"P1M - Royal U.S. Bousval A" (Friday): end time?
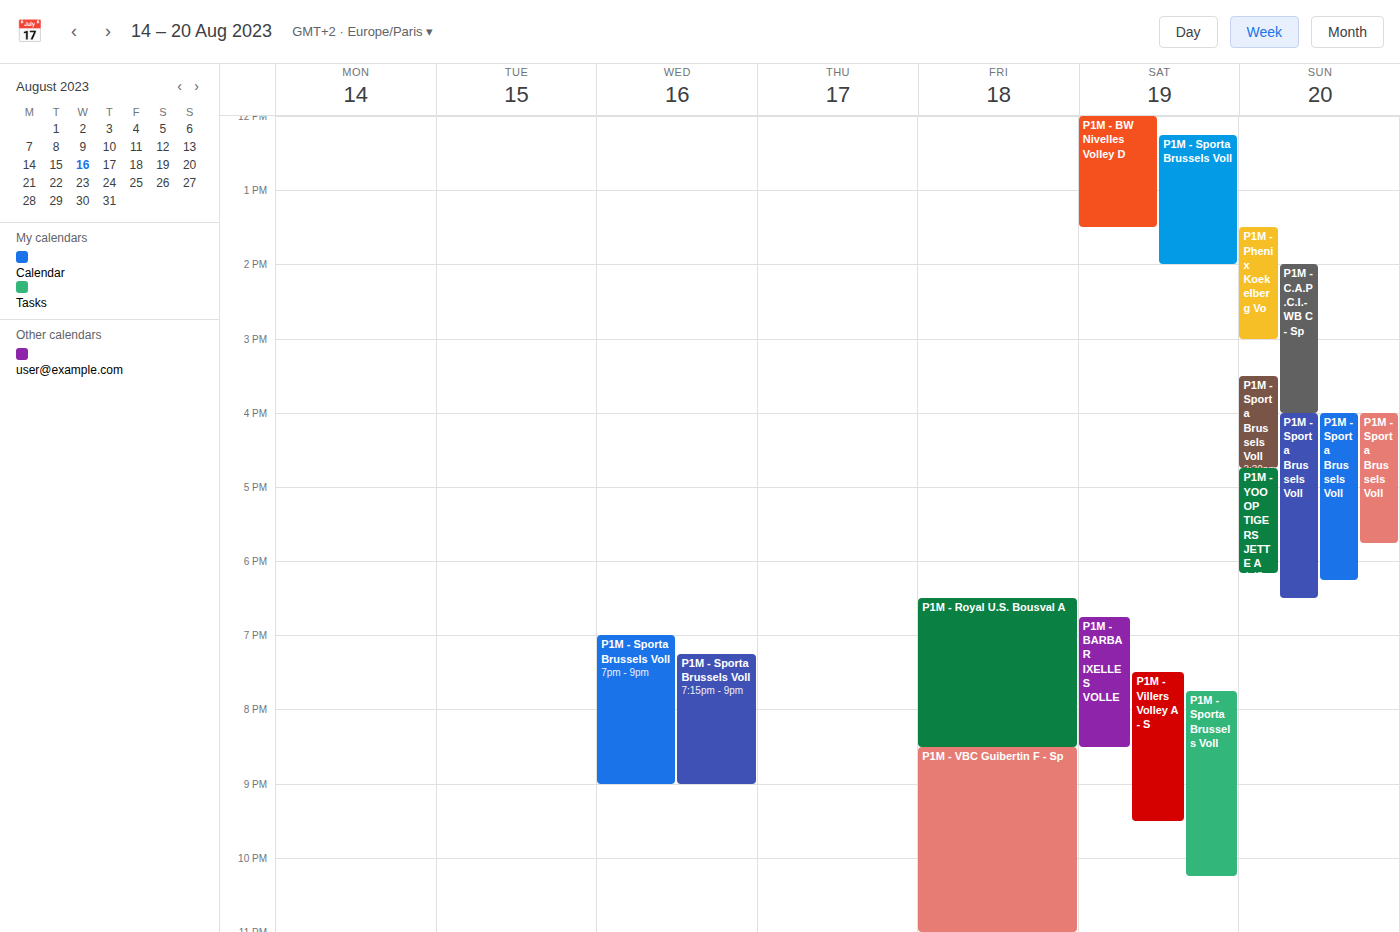
8:30 PM